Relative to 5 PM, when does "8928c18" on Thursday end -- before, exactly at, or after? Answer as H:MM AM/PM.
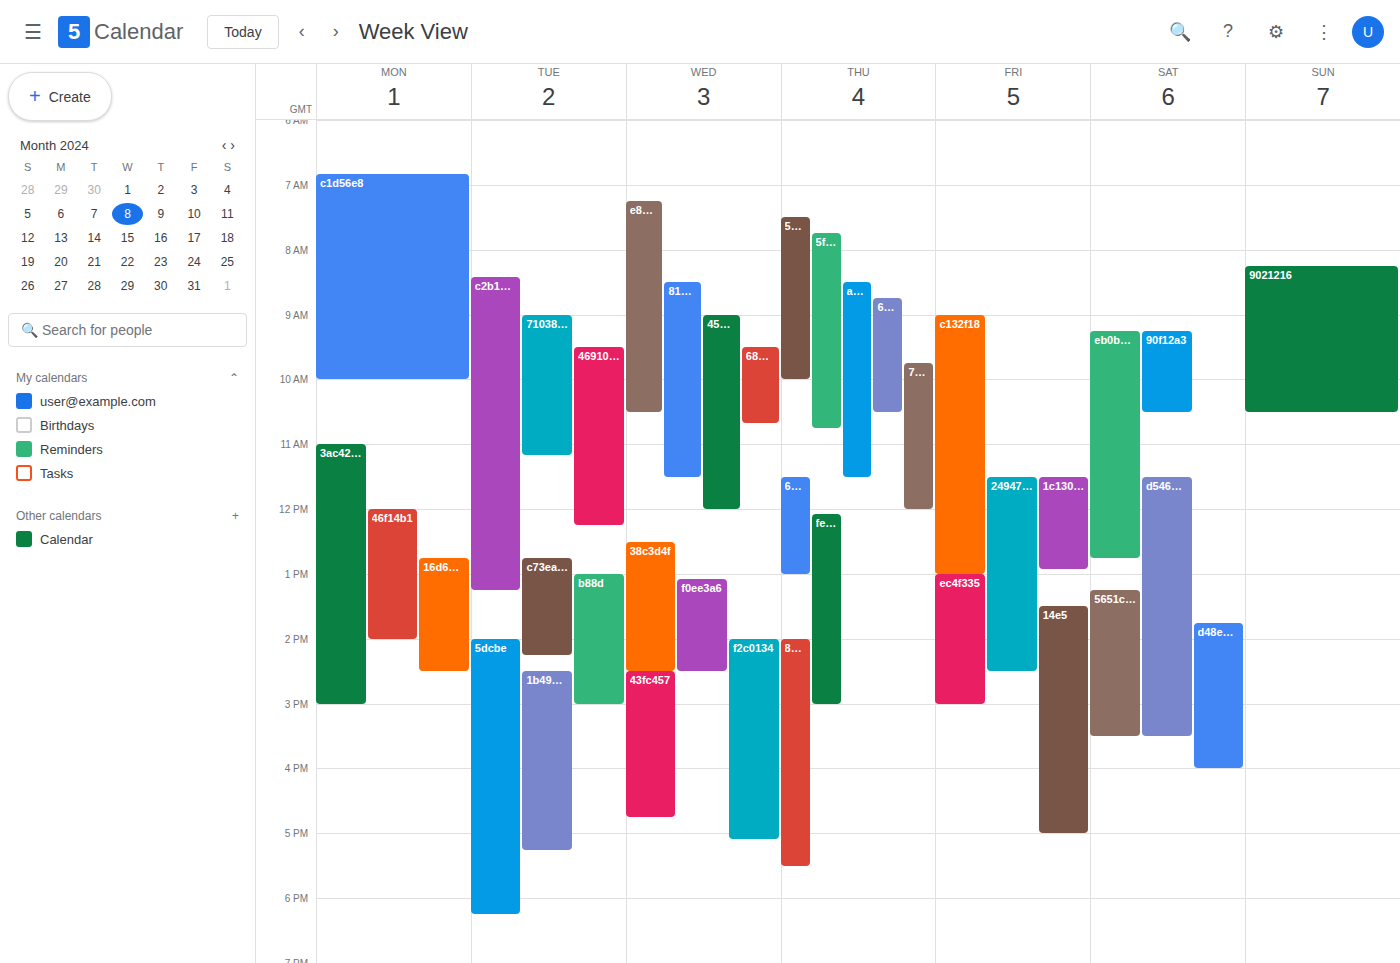
5:30 PM -- after 5 PM, 30 minutes below the 5 PM line.